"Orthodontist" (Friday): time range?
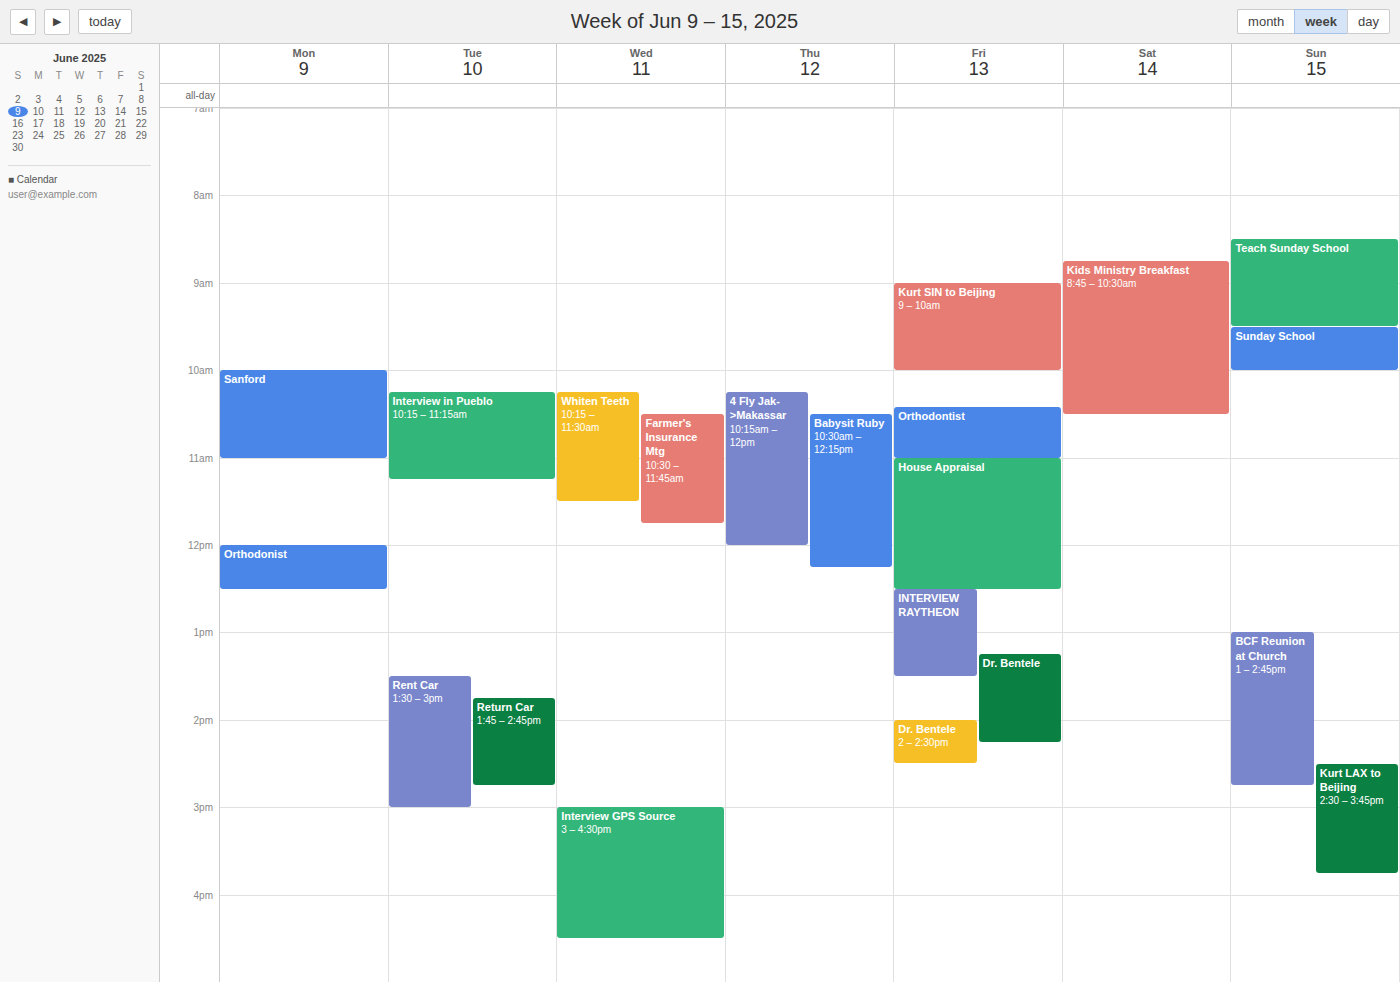
10:25 AM to 11:00 AM